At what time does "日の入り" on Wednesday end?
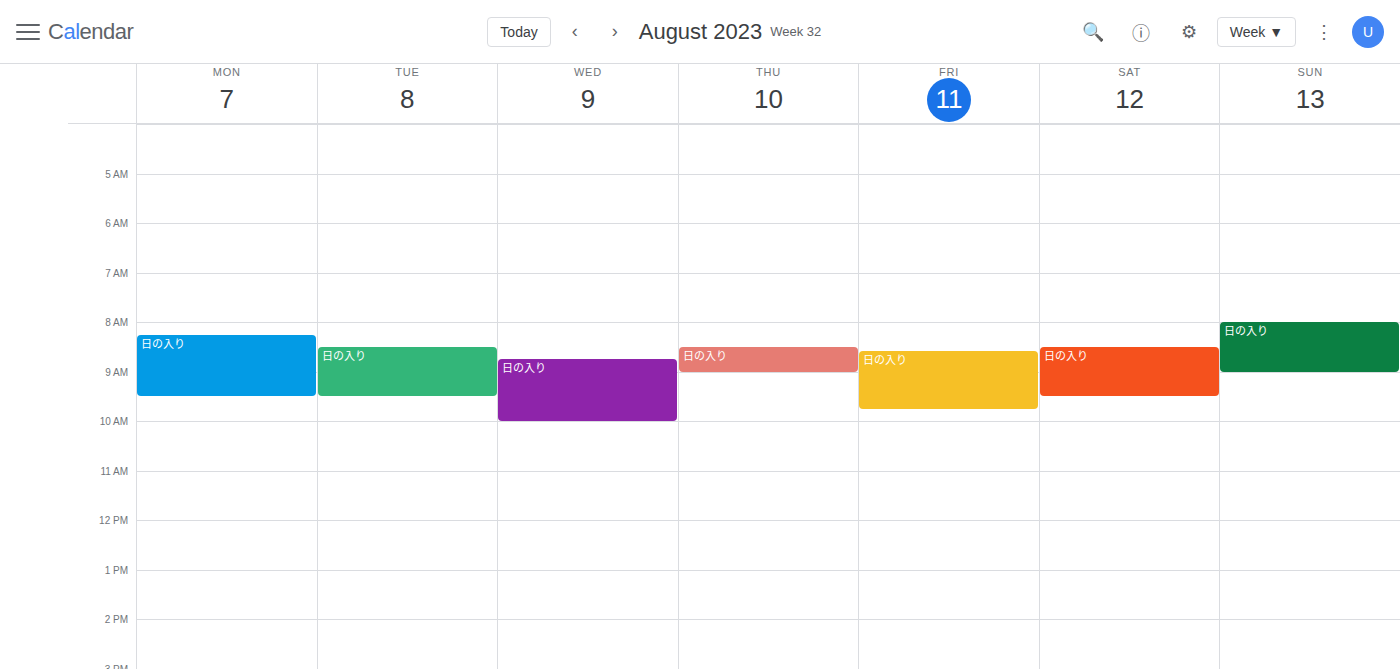
10:00 AM